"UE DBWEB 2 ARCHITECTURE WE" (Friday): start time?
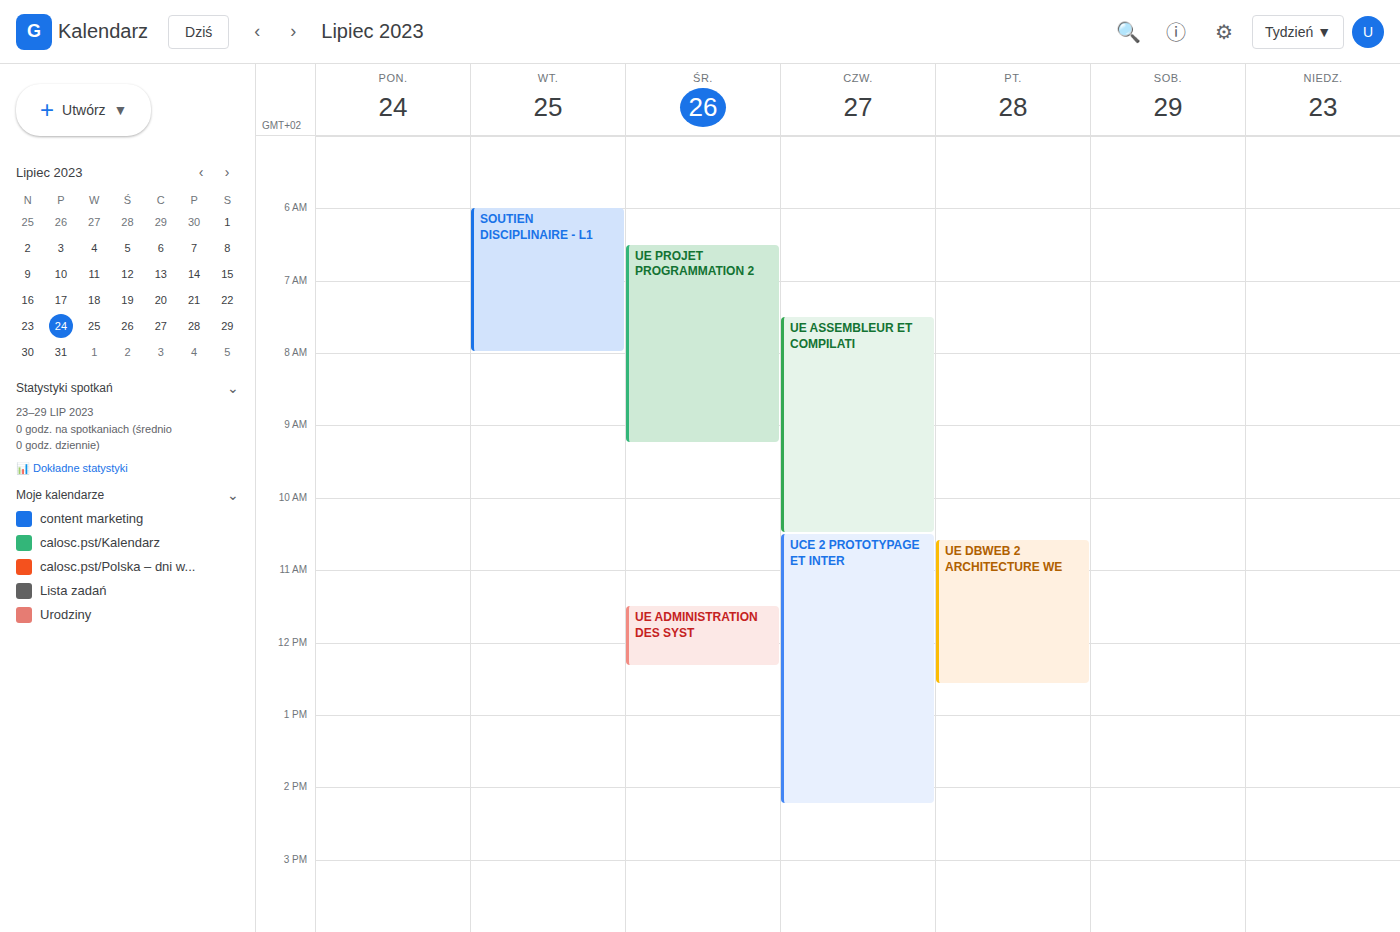
10:35 AM